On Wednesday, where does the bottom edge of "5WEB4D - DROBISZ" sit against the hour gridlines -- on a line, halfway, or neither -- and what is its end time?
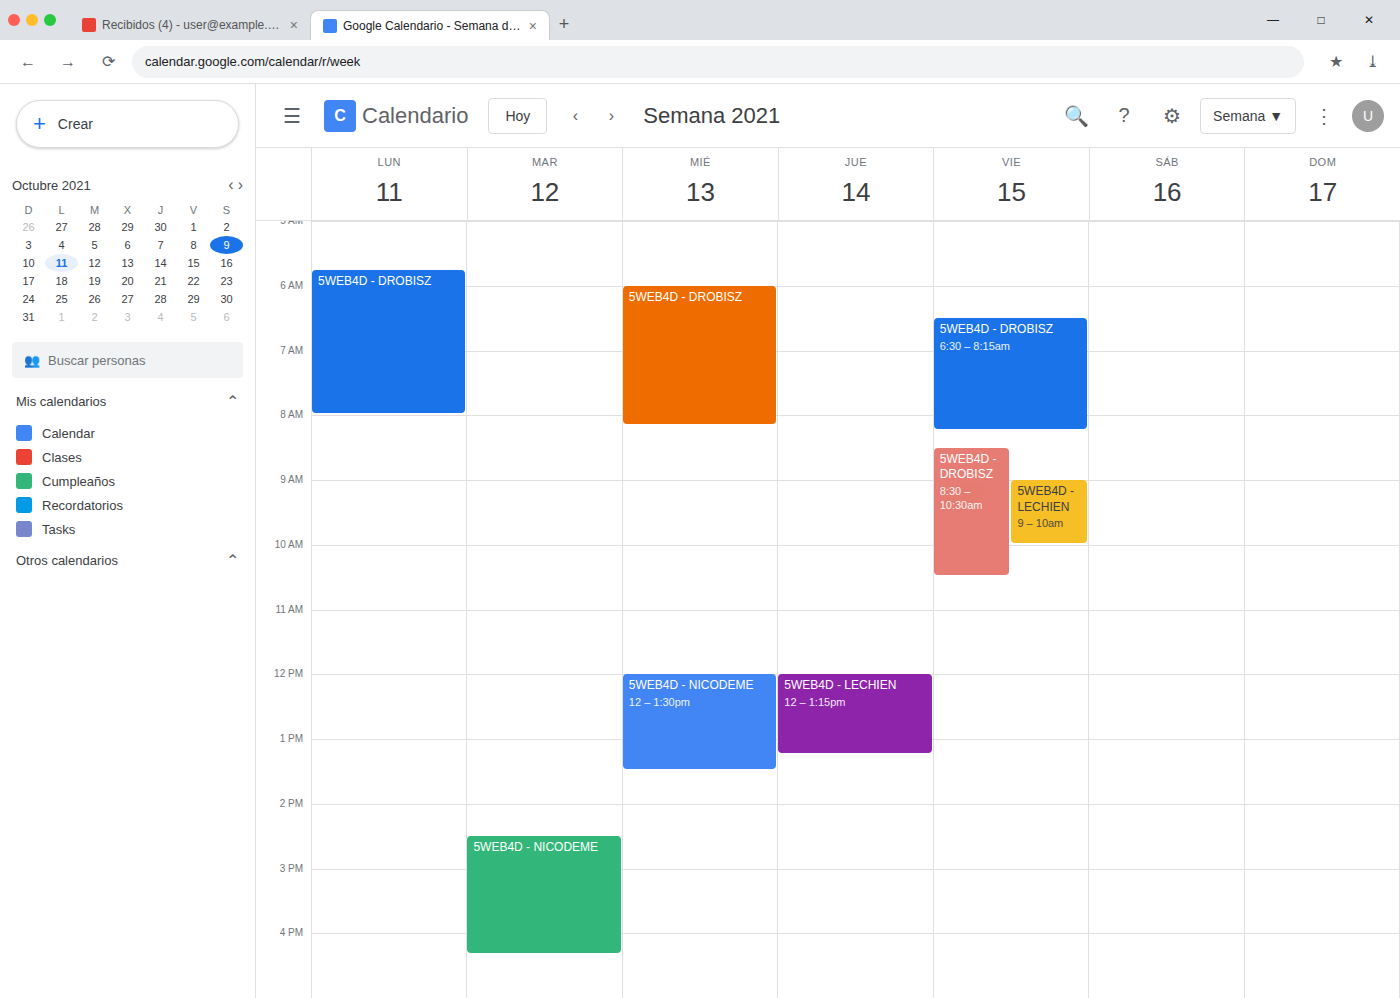
8:10 AM -- neither: 10 minutes below the 8 AM line and 50 minutes above the 9 AM line.